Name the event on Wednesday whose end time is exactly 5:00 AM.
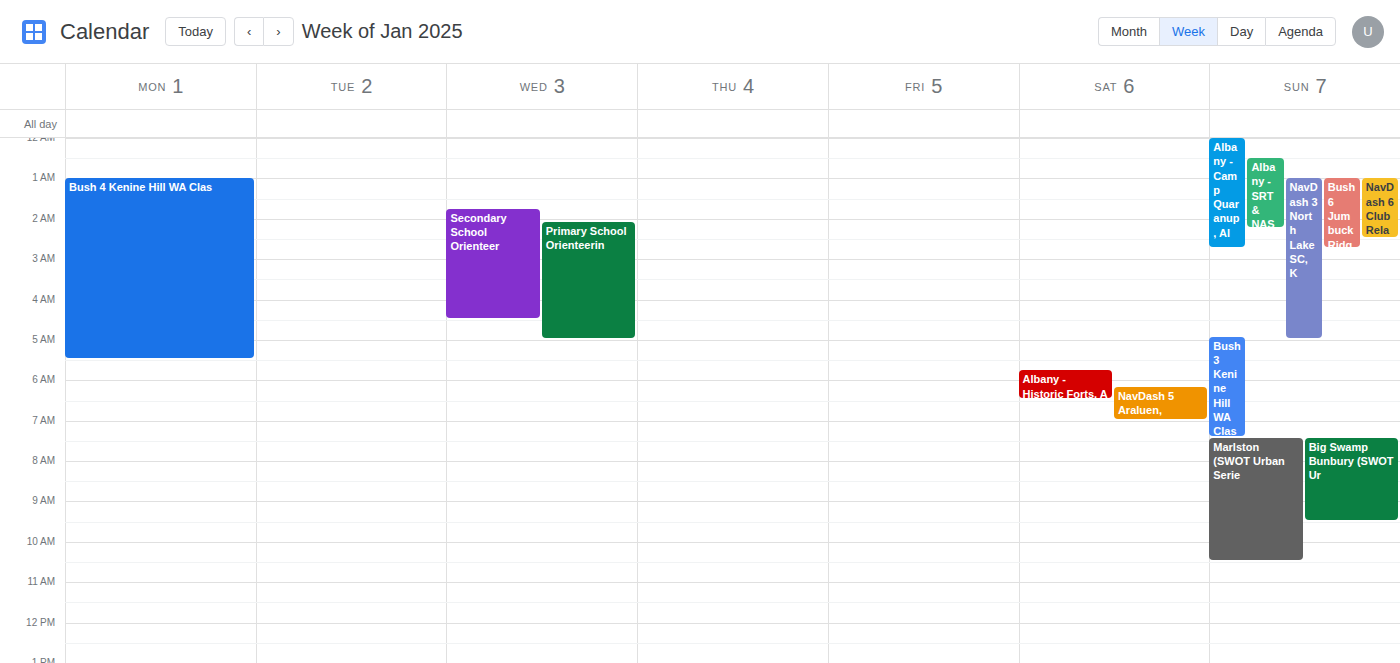
"Primary School Orienteerin"